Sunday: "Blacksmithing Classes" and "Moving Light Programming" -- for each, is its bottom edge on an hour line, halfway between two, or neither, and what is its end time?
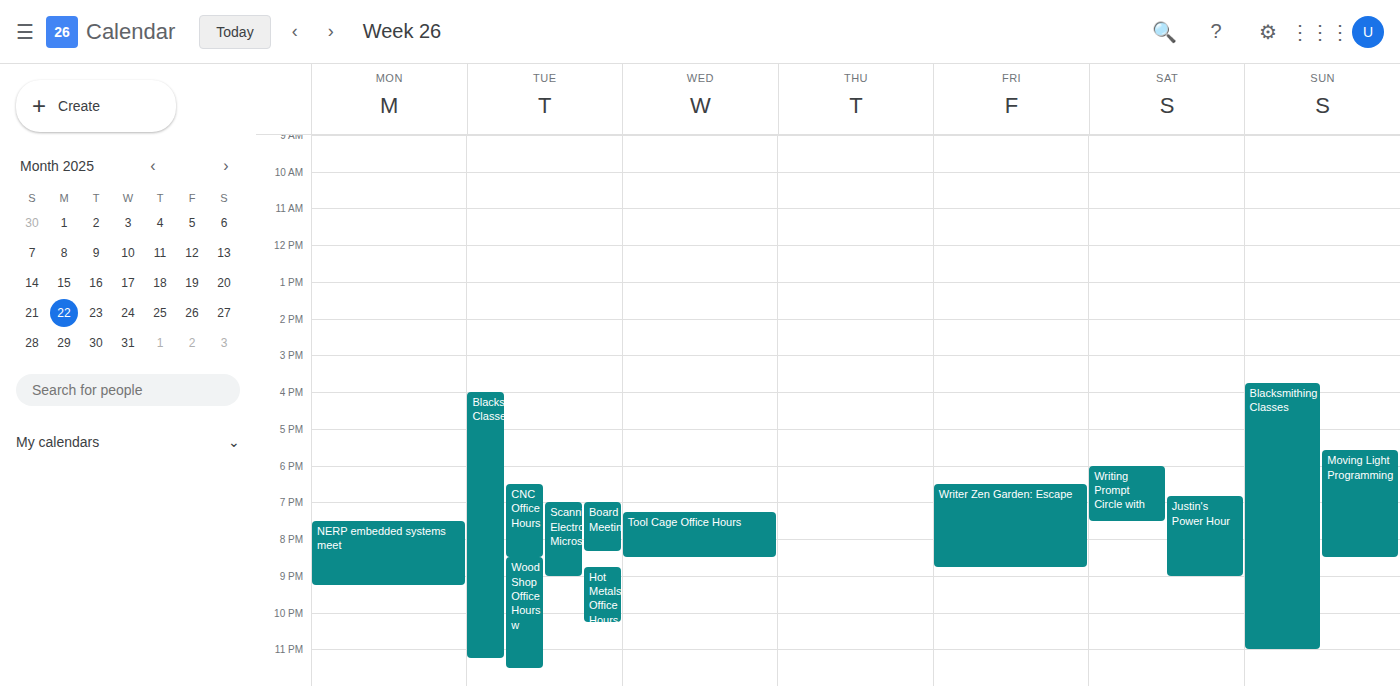
"Blacksmithing Classes": 11:00 PM, exactly on the 11 PM line. "Moving Light Programming": 8:30 PM, halfway between the 8 PM and 9 PM lines.